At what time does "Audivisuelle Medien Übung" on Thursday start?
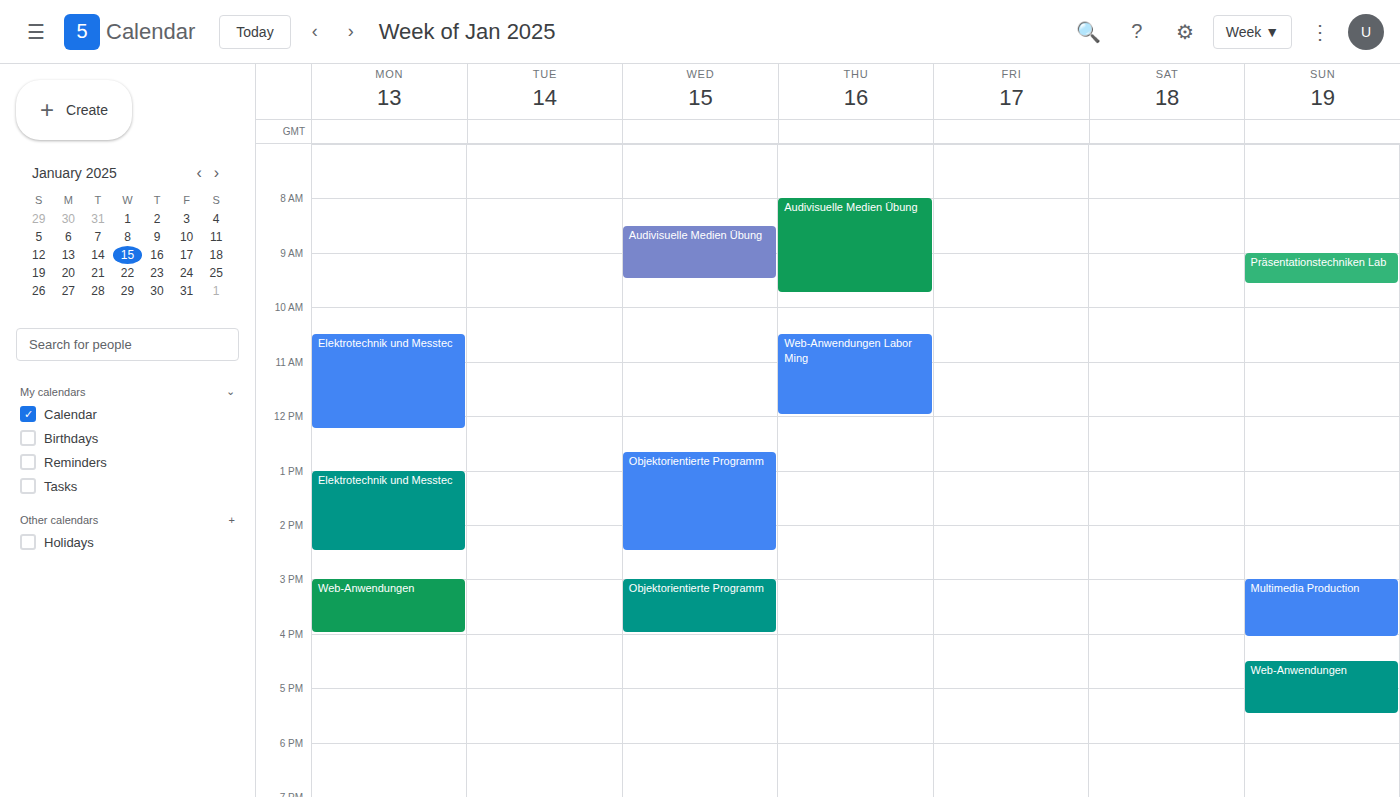
08:00